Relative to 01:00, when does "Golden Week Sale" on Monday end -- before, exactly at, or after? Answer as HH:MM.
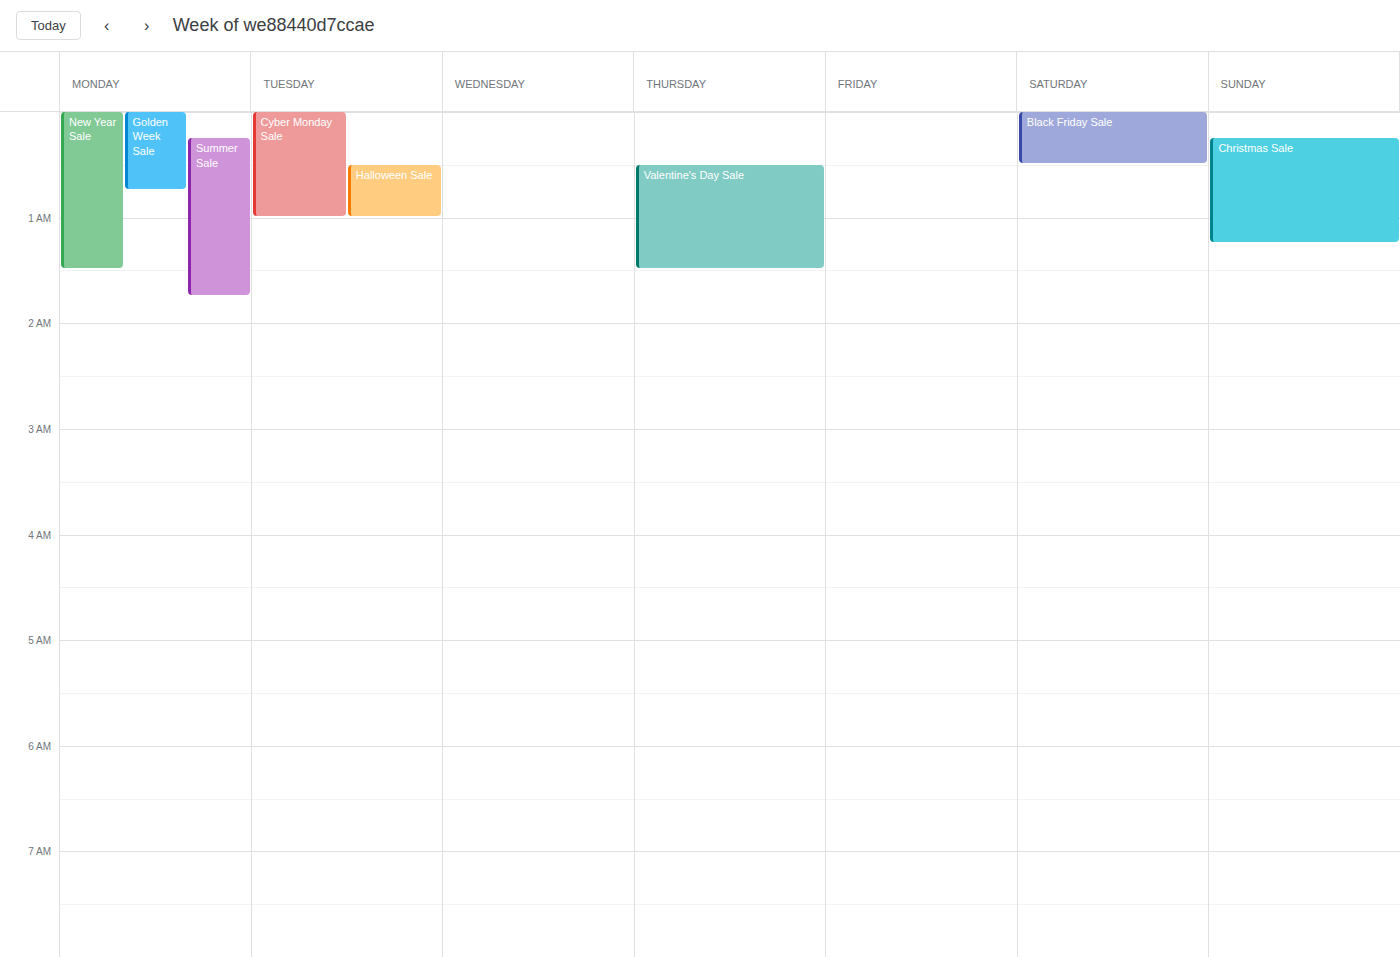
00:45 -- before 01:00, 15 minutes above the 01:00 line.